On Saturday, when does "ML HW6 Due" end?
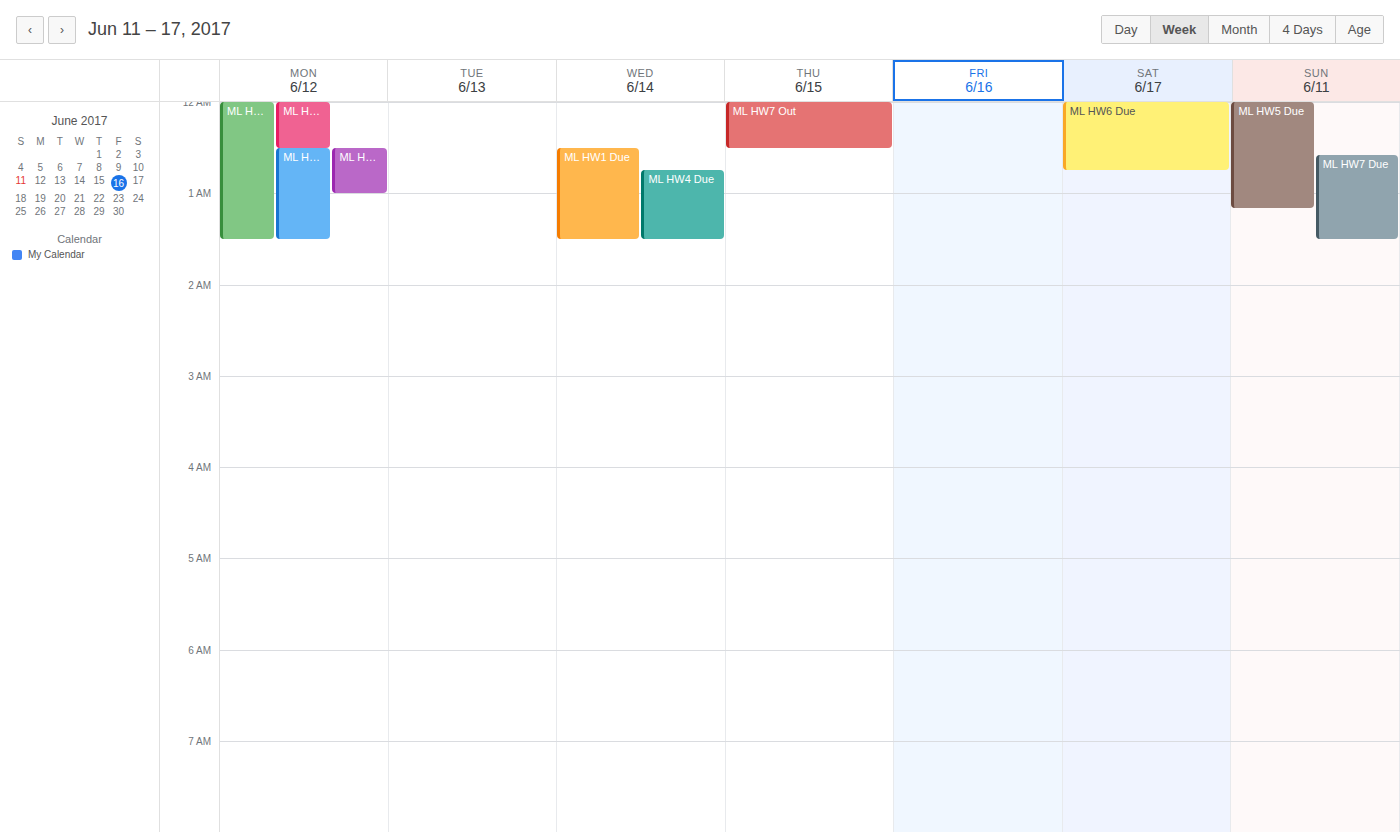
12:45 AM